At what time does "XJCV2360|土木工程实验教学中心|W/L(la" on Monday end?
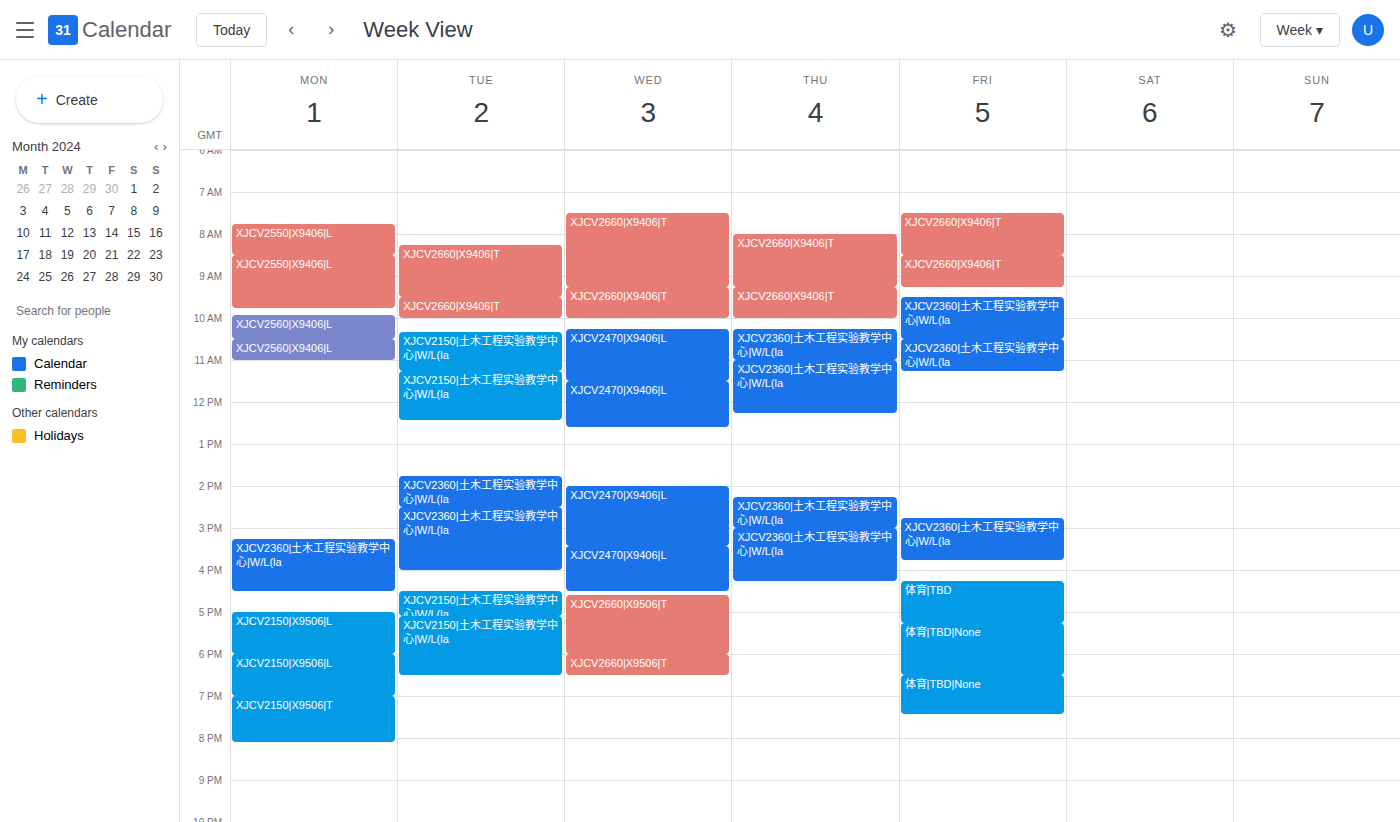
4:30 PM